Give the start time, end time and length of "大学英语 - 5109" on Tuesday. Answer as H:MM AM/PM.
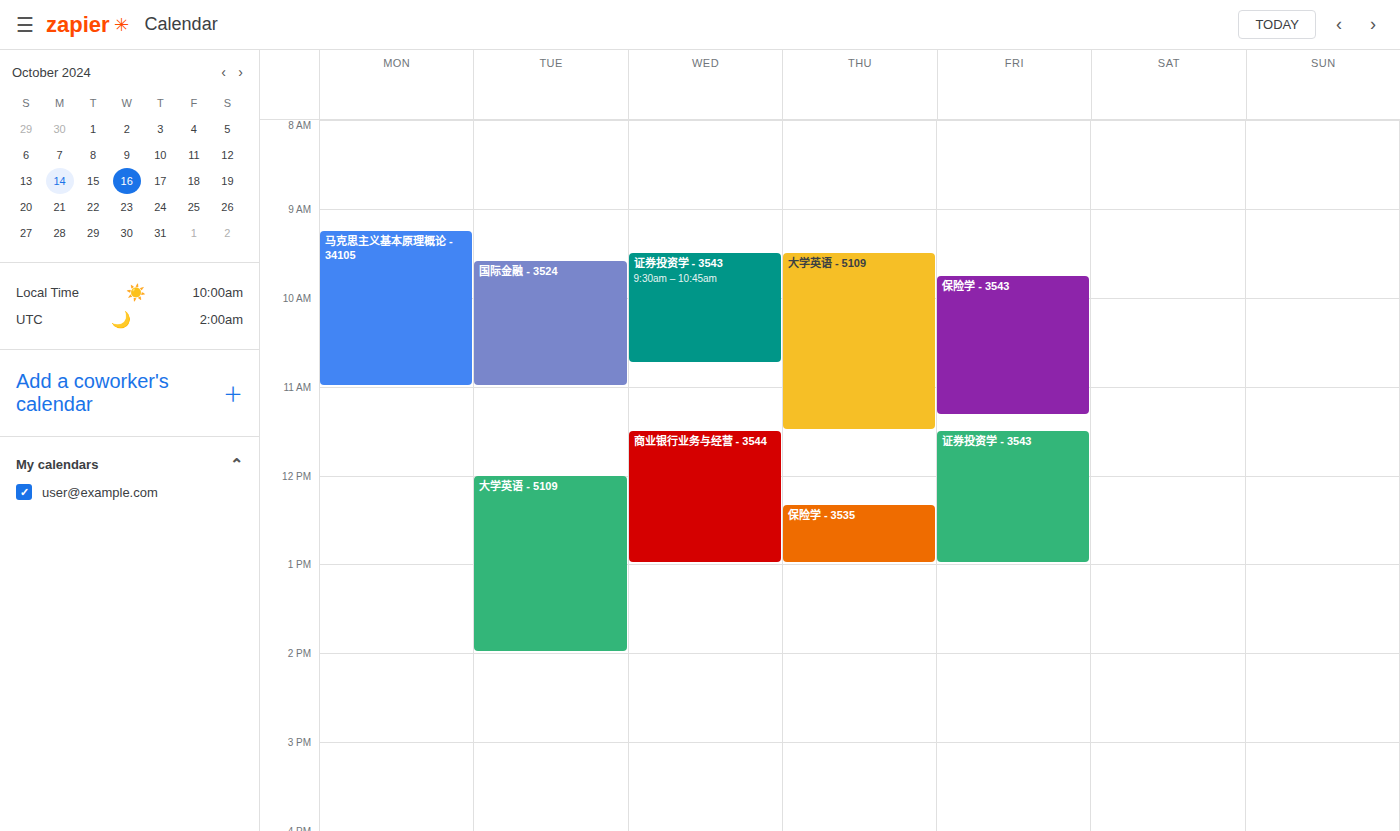
12:00 PM to 2:00 PM, 2 hours